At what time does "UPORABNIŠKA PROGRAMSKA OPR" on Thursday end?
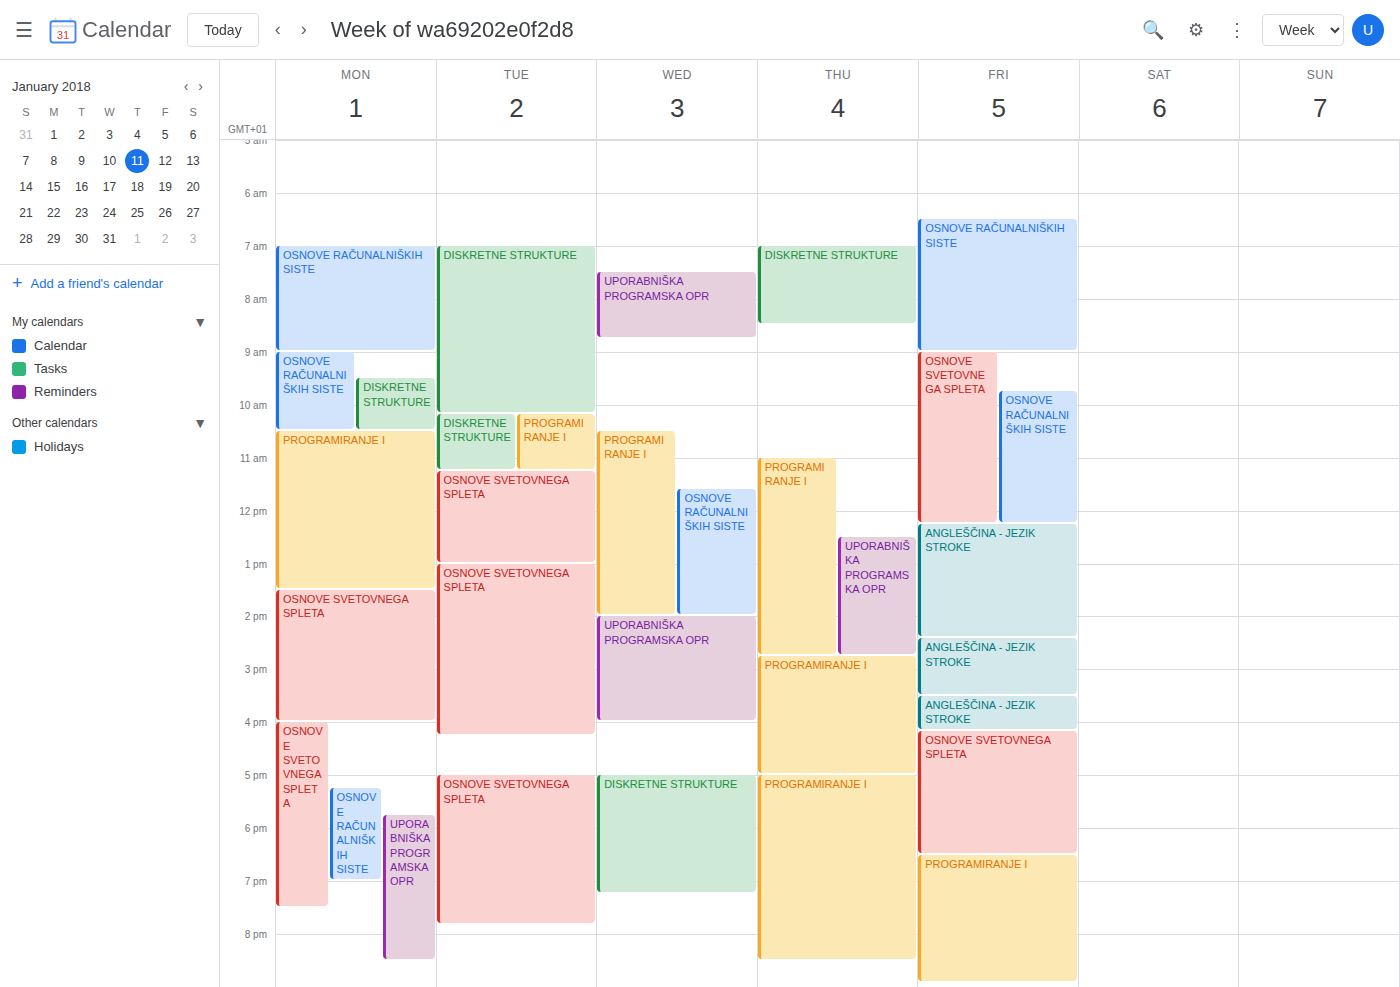
14:45